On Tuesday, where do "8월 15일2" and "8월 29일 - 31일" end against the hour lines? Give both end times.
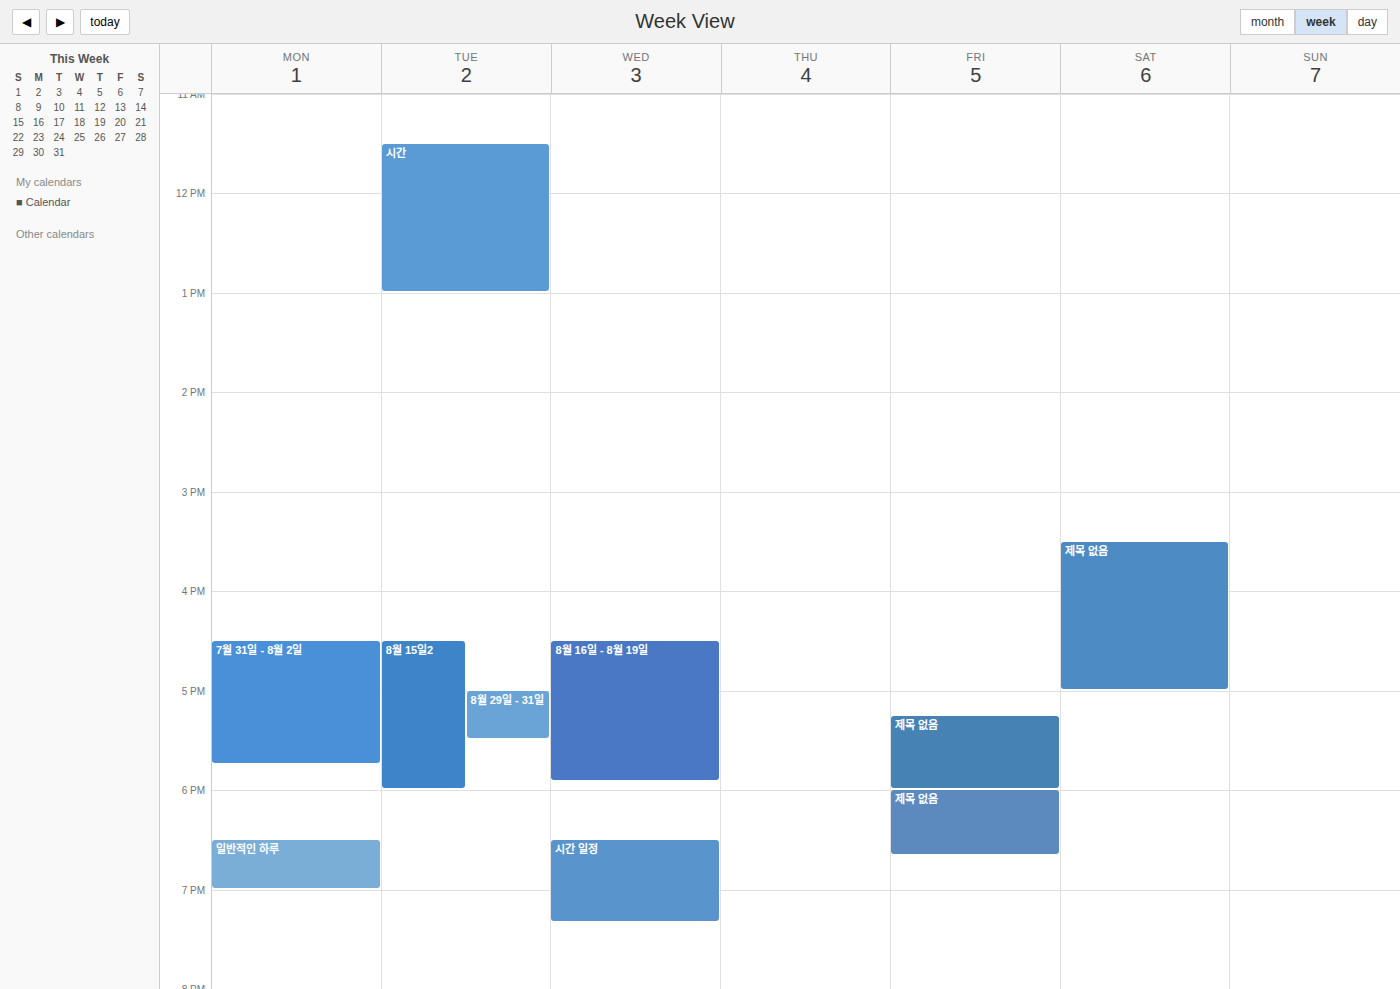
"8월 15일2": 6:00 PM, exactly on the 6 PM line. "8월 29일 - 31일": 5:30 PM, halfway between the 5 PM and 6 PM lines.